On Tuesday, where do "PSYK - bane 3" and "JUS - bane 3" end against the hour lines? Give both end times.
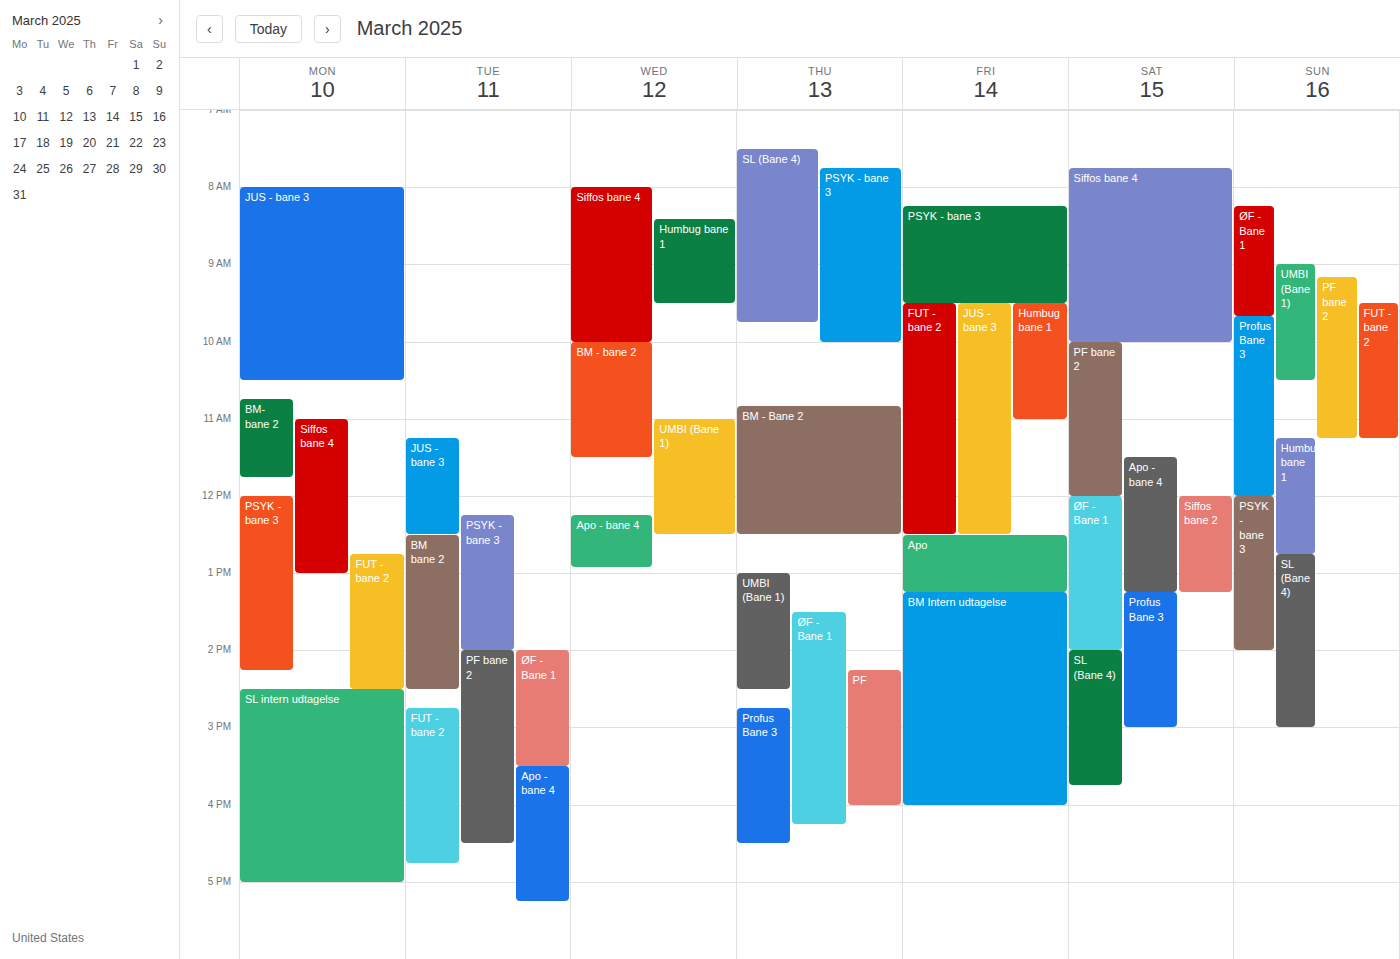
"PSYK - bane 3": 2:00 PM, exactly on the 2 PM line. "JUS - bane 3": 12:30 PM, halfway between the 12 PM and 1 PM lines.